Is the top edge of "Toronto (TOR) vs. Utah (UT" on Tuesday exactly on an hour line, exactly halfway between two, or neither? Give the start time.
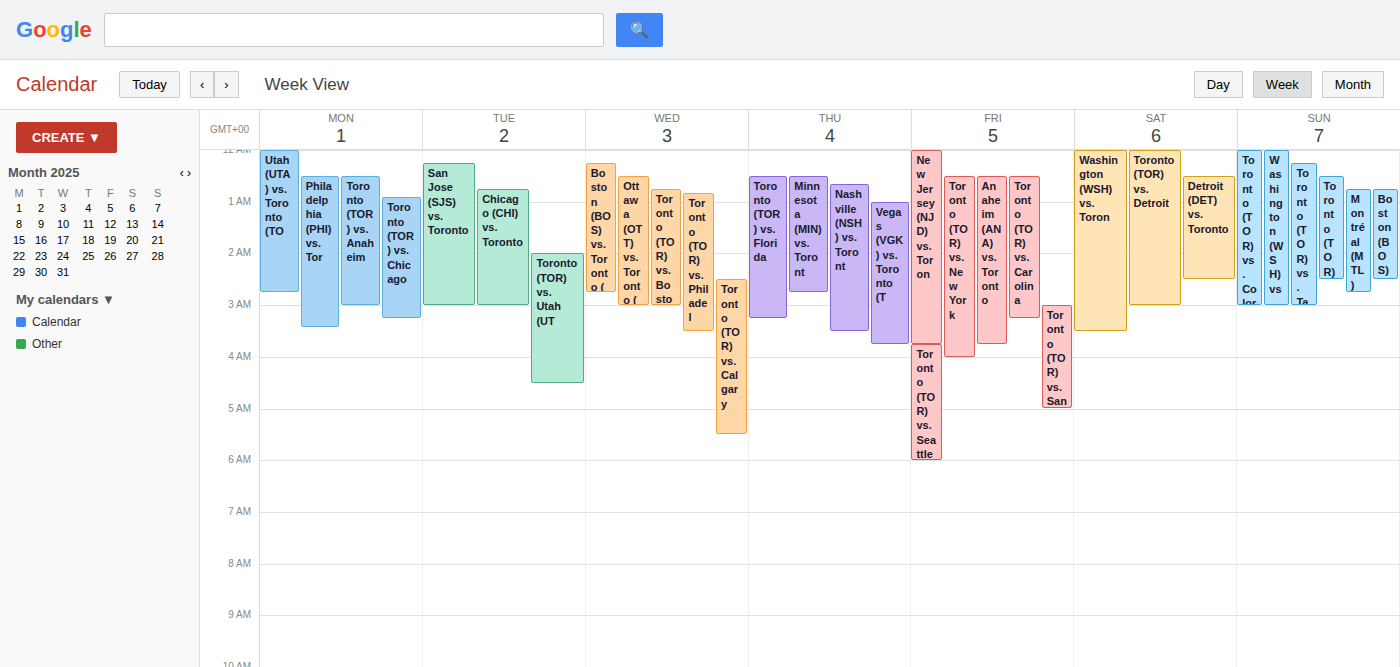
2:00 AM -- exactly on the 2 AM line.